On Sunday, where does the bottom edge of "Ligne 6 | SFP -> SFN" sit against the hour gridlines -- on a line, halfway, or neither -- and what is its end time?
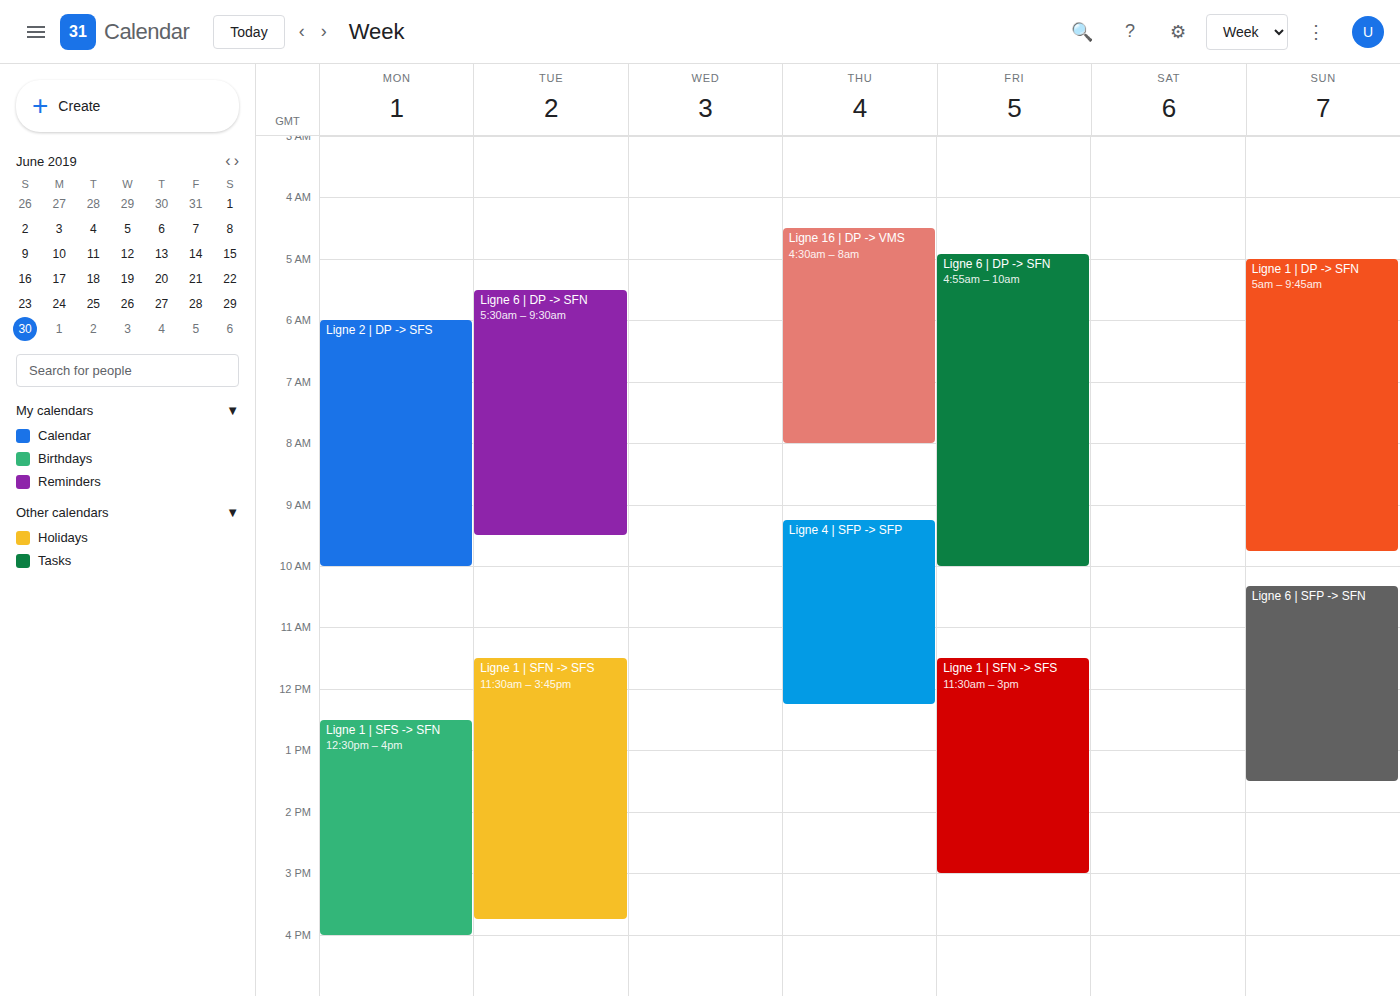
13:30 -- halfway between the 13:00 and 14:00 lines.